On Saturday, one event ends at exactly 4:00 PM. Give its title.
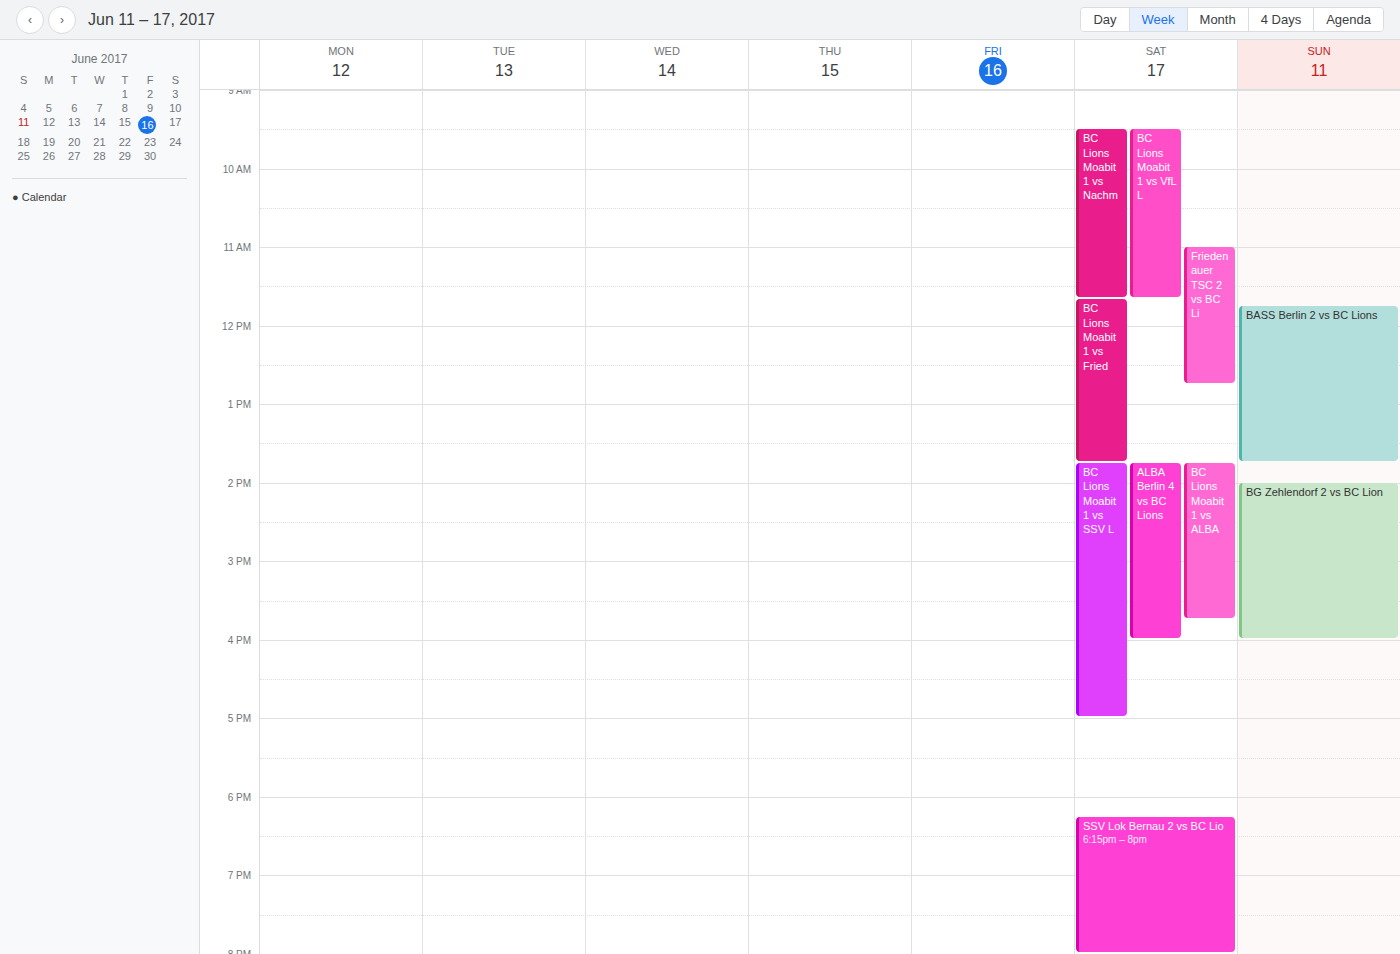
"ALBA Berlin 4 vs BC Lions"